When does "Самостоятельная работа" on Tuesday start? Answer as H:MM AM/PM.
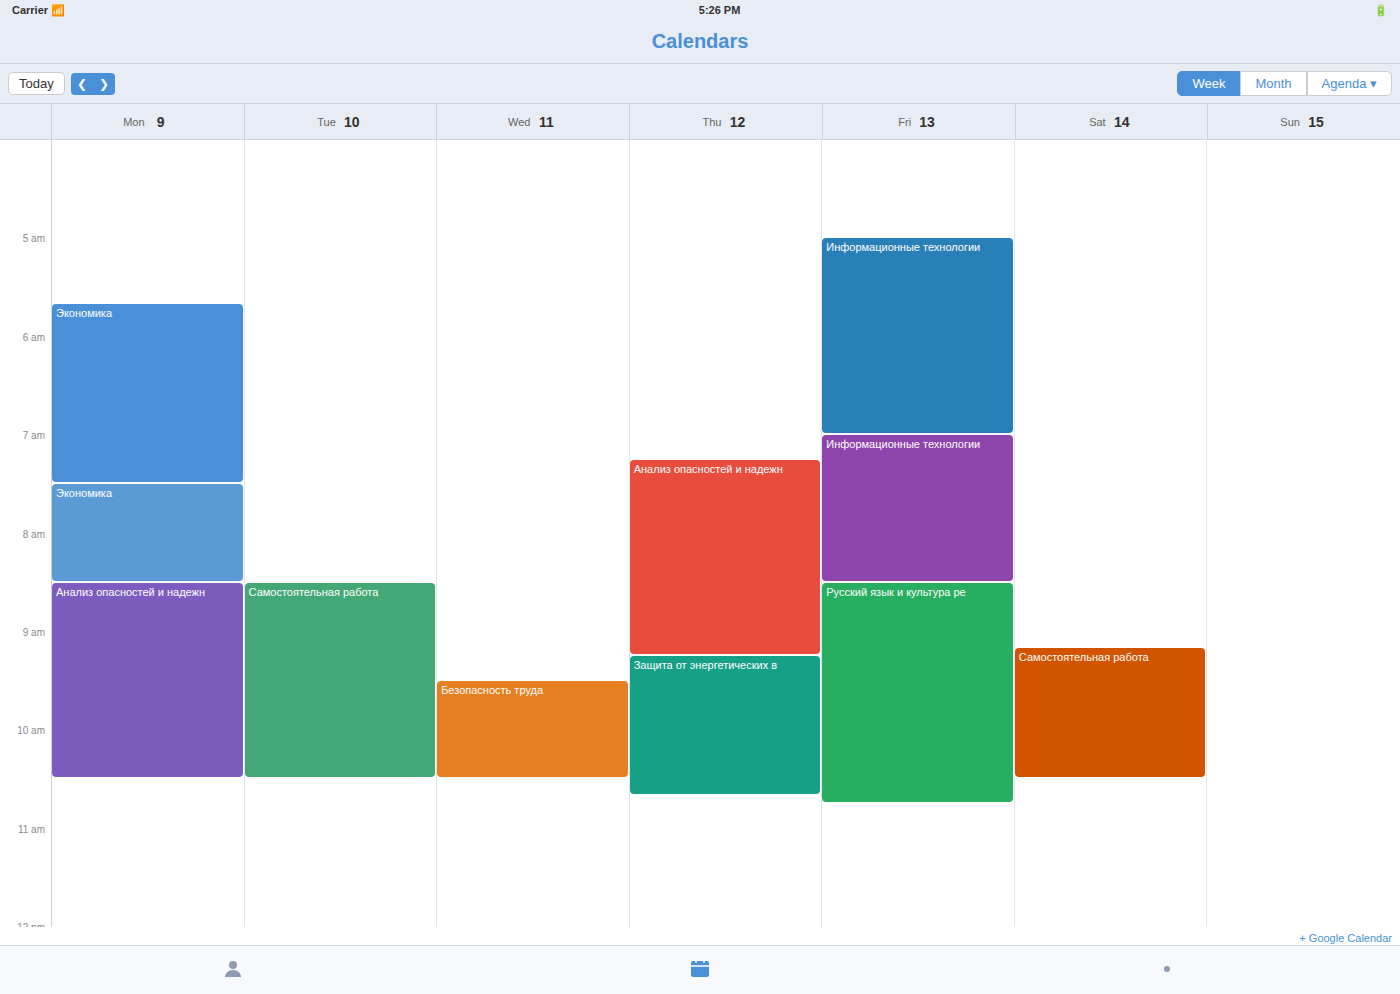
8:30 AM